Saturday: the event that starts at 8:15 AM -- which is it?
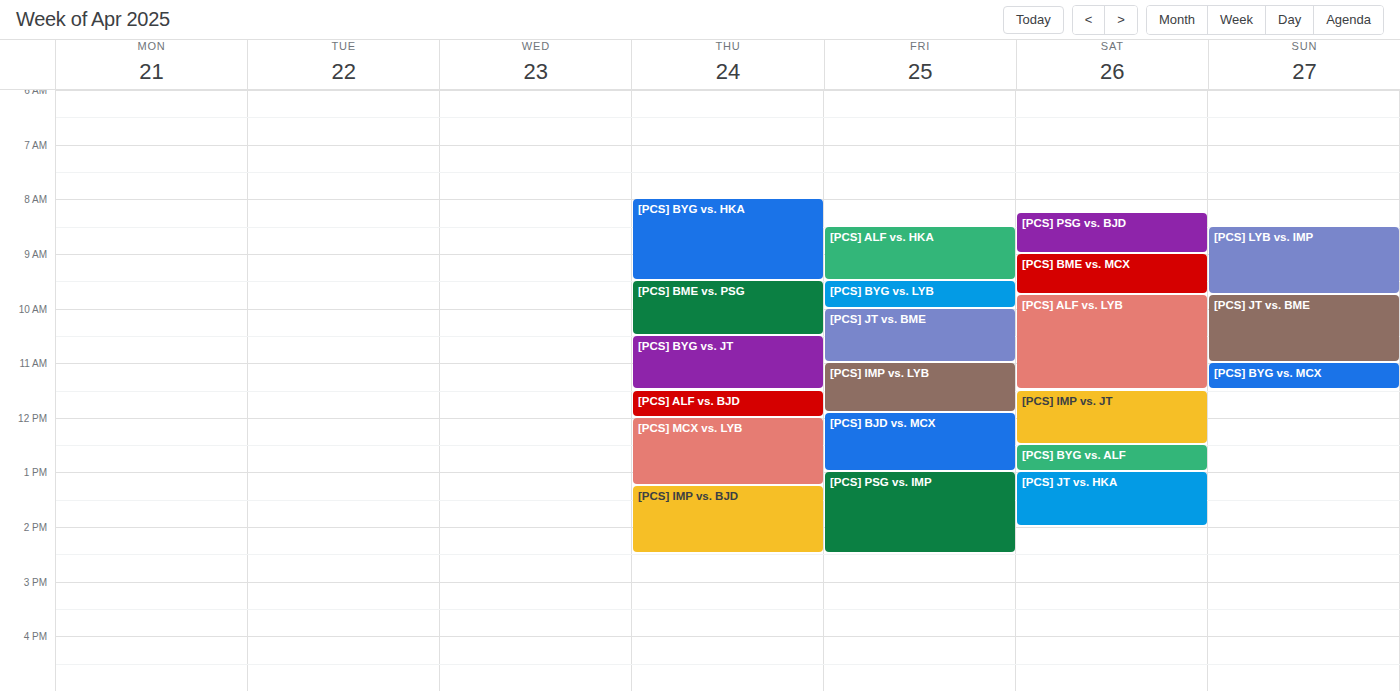
"[PCS] PSG vs. BJD"